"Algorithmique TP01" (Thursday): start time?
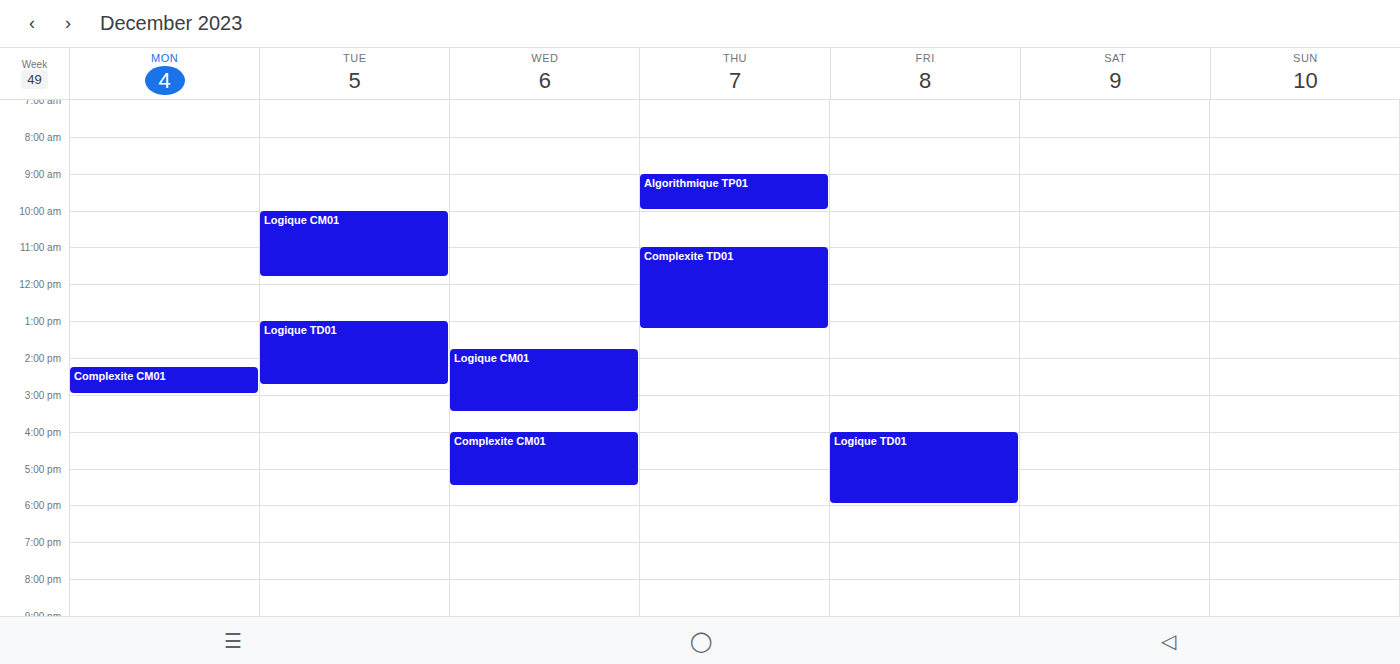
9:00 AM